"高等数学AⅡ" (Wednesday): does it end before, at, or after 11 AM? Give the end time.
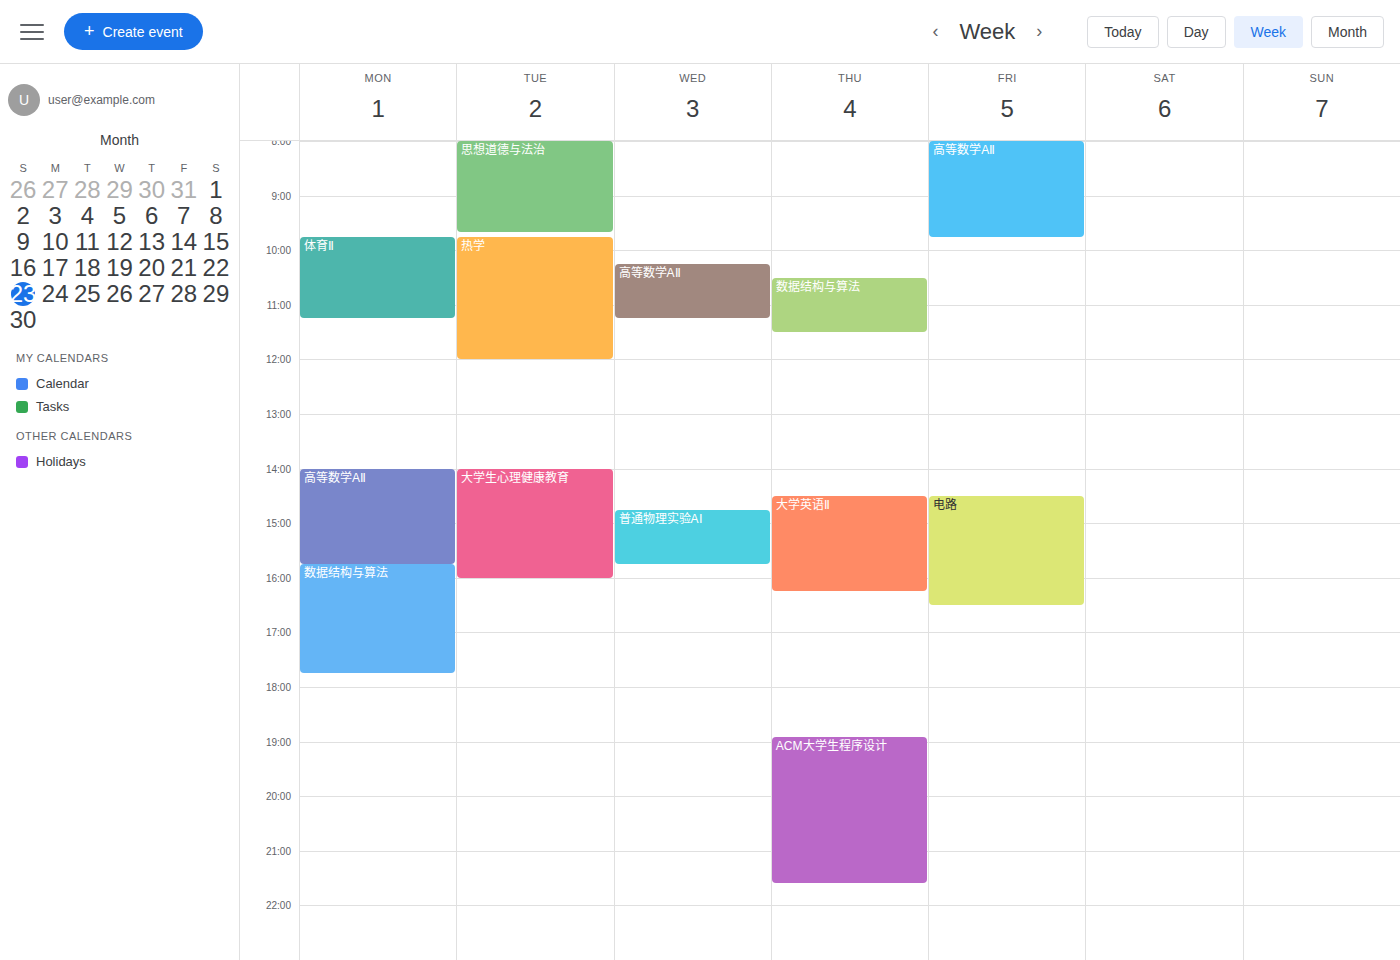
11:15 AM -- after 11 AM, 15 minutes below the 11 AM line.